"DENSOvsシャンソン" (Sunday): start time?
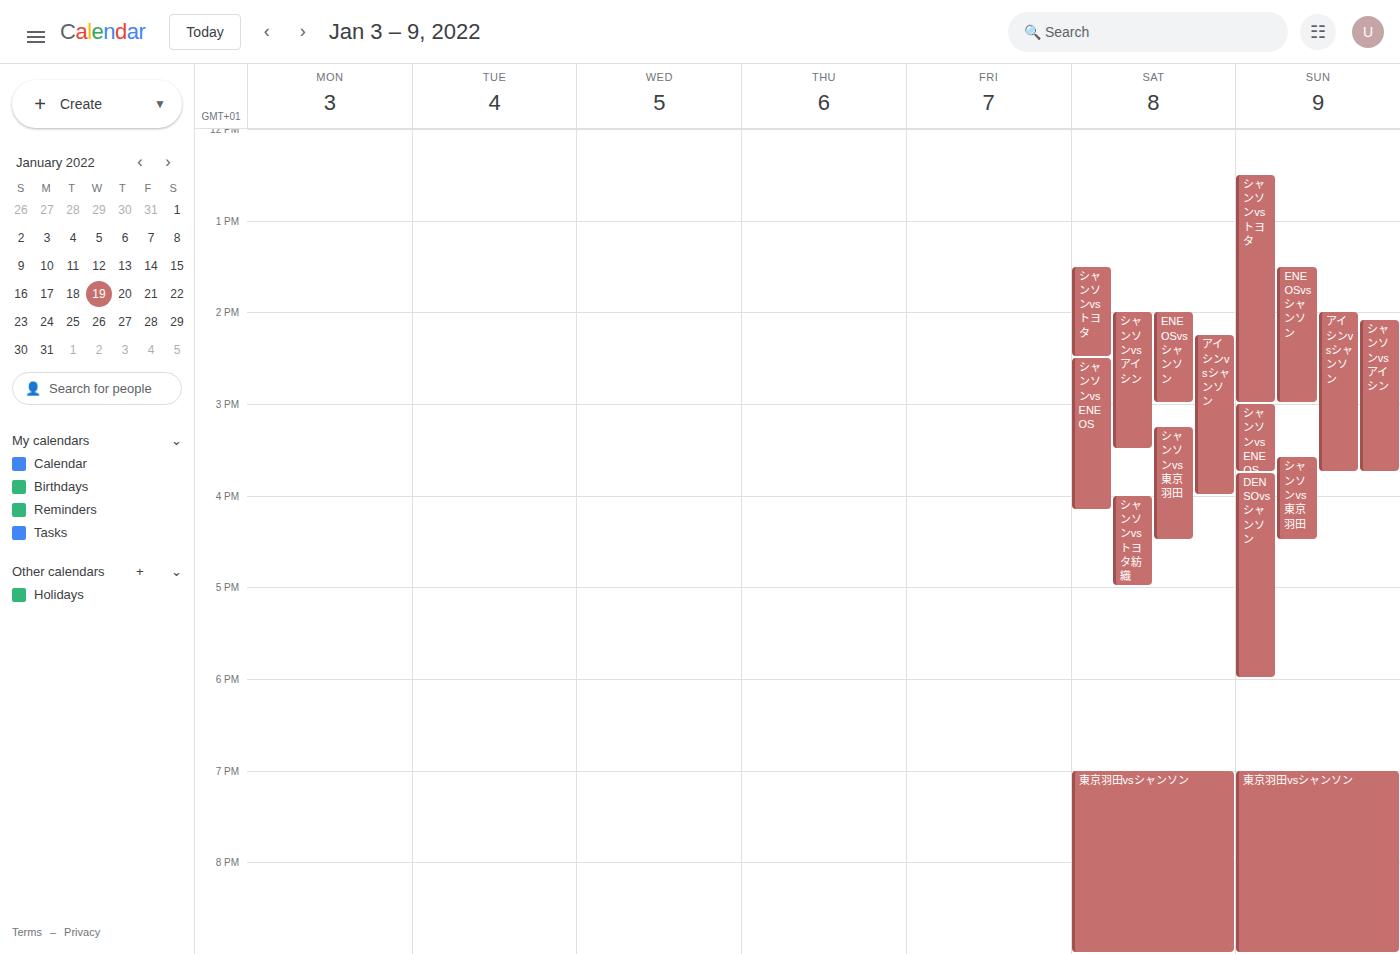
3:45 PM